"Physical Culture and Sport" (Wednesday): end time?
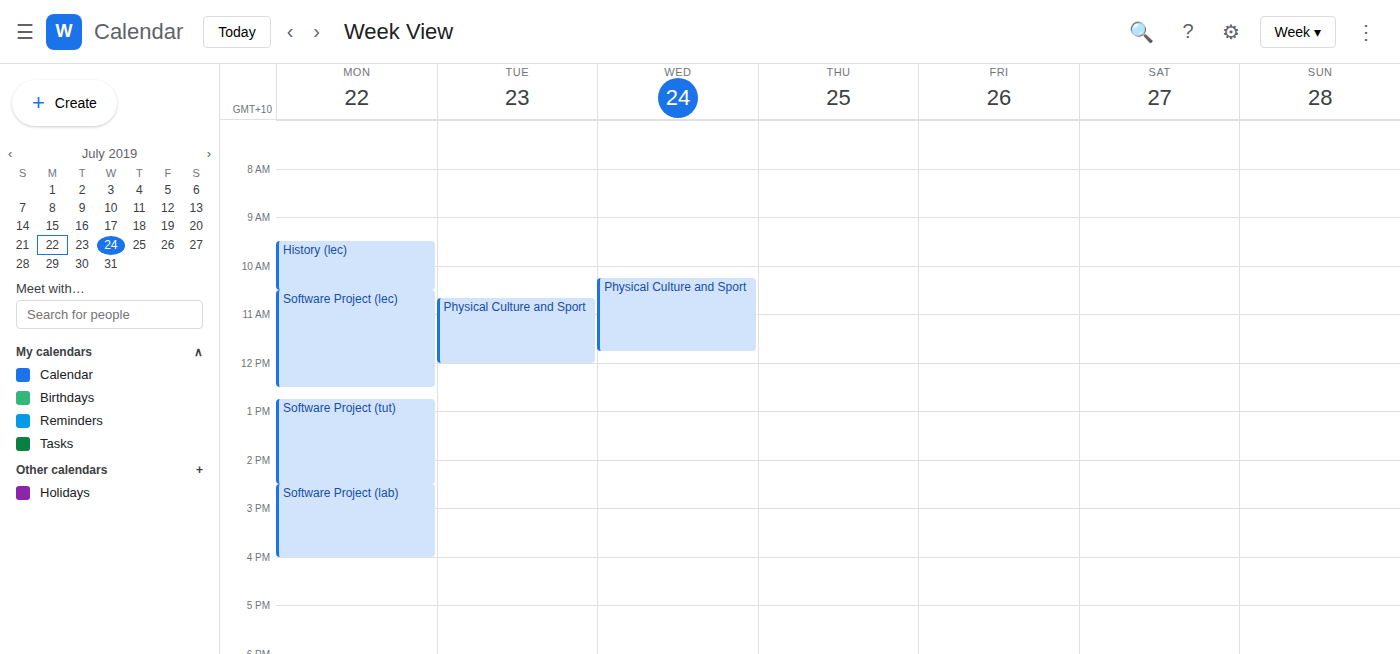
11:45 AM